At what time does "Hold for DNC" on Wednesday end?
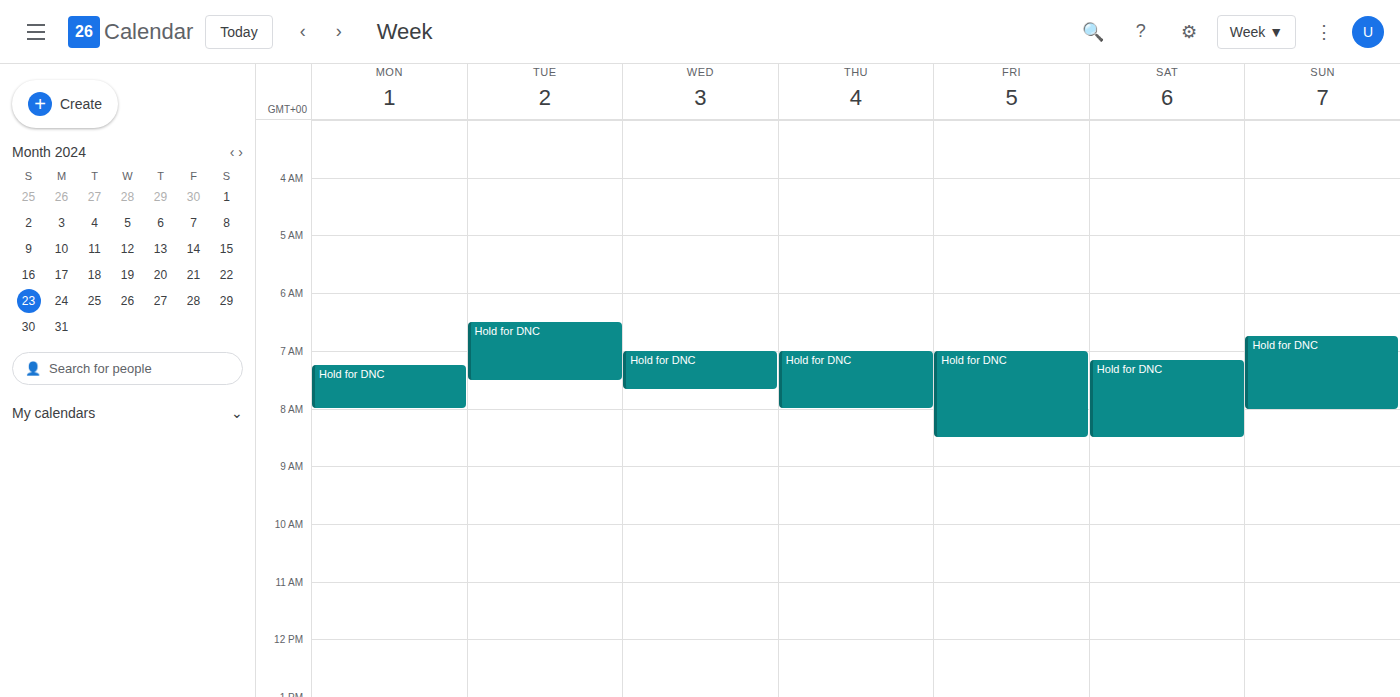
7:40 AM